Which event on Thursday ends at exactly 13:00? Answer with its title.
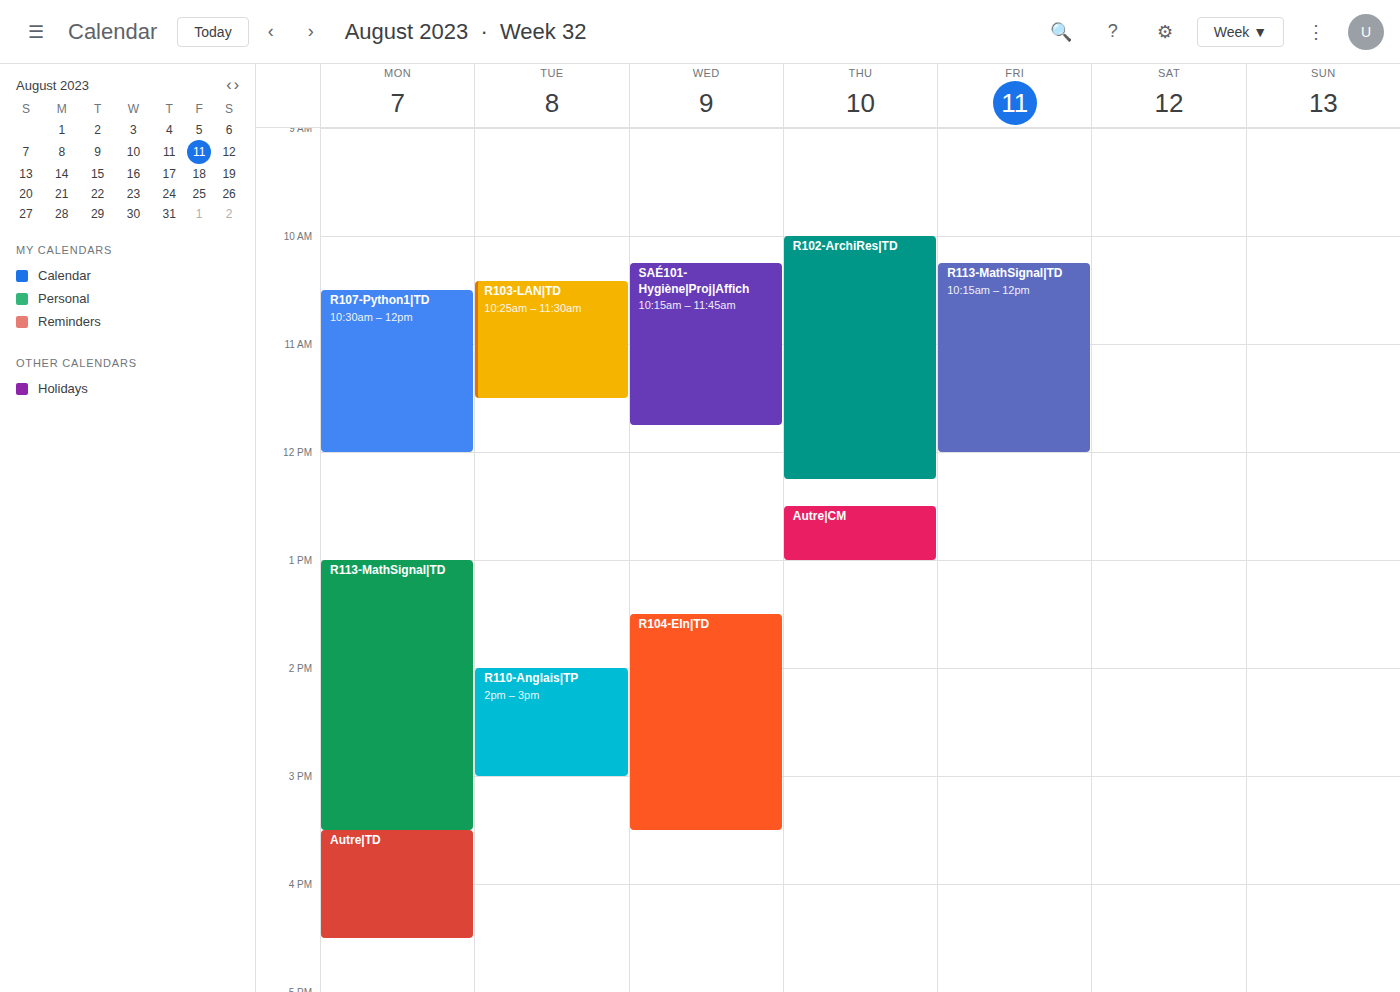
"Autre|CM"